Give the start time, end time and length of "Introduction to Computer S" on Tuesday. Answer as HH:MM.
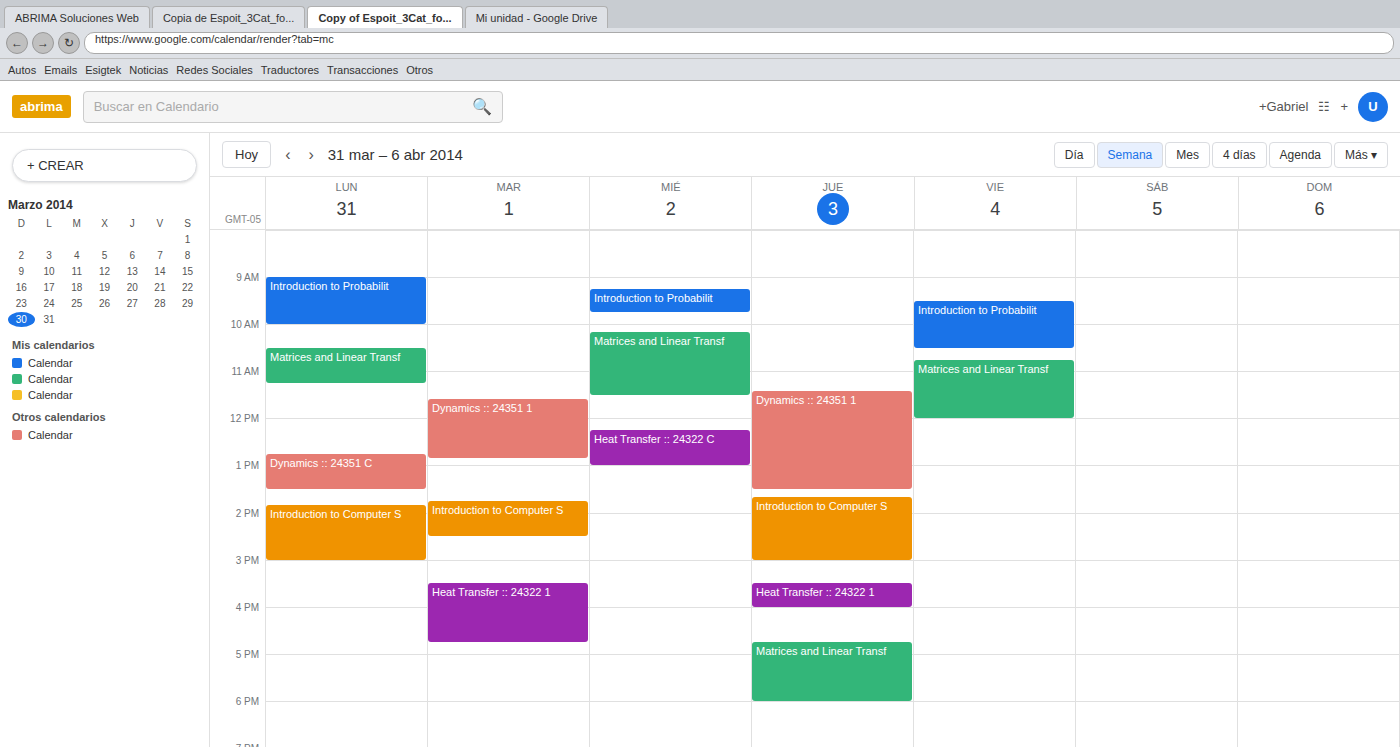
13:45 to 14:30, 45 minutes